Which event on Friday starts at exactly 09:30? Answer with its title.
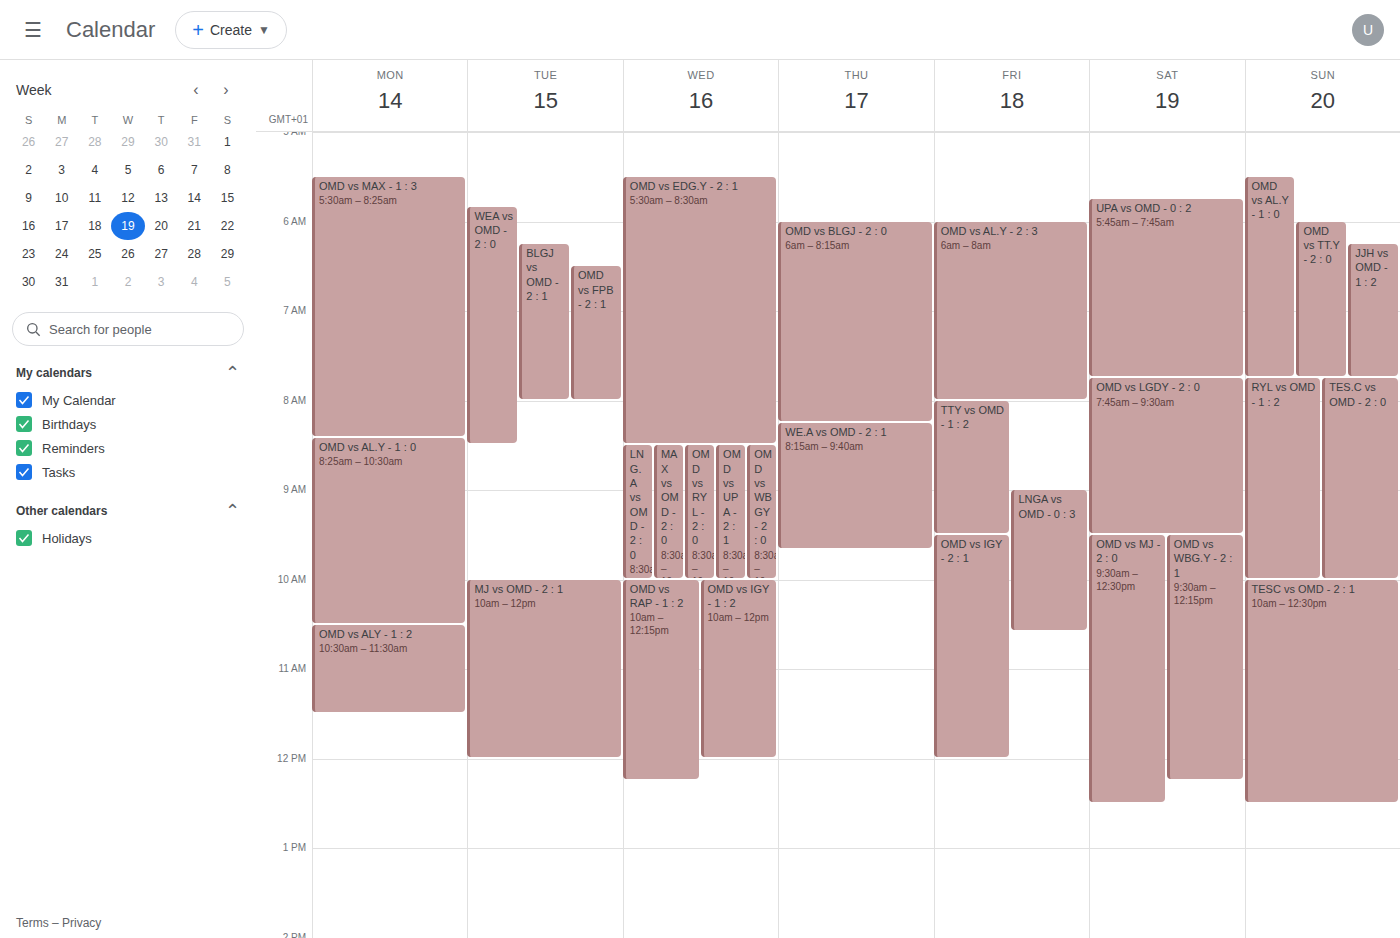
"OMD vs IGY - 2 : 1"